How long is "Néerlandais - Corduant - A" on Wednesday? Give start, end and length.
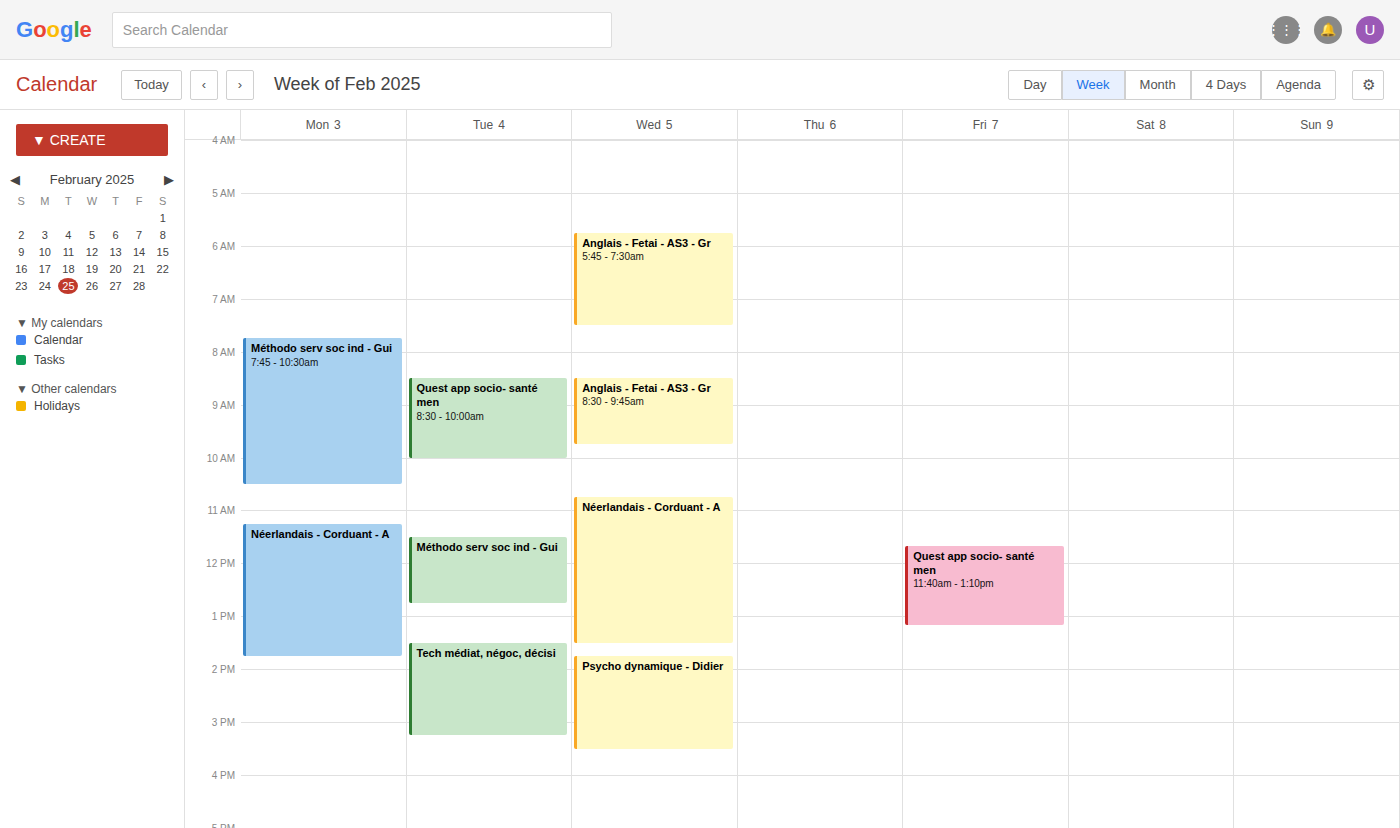
10:45 AM to 1:30 PM, 2 hours 45 minutes